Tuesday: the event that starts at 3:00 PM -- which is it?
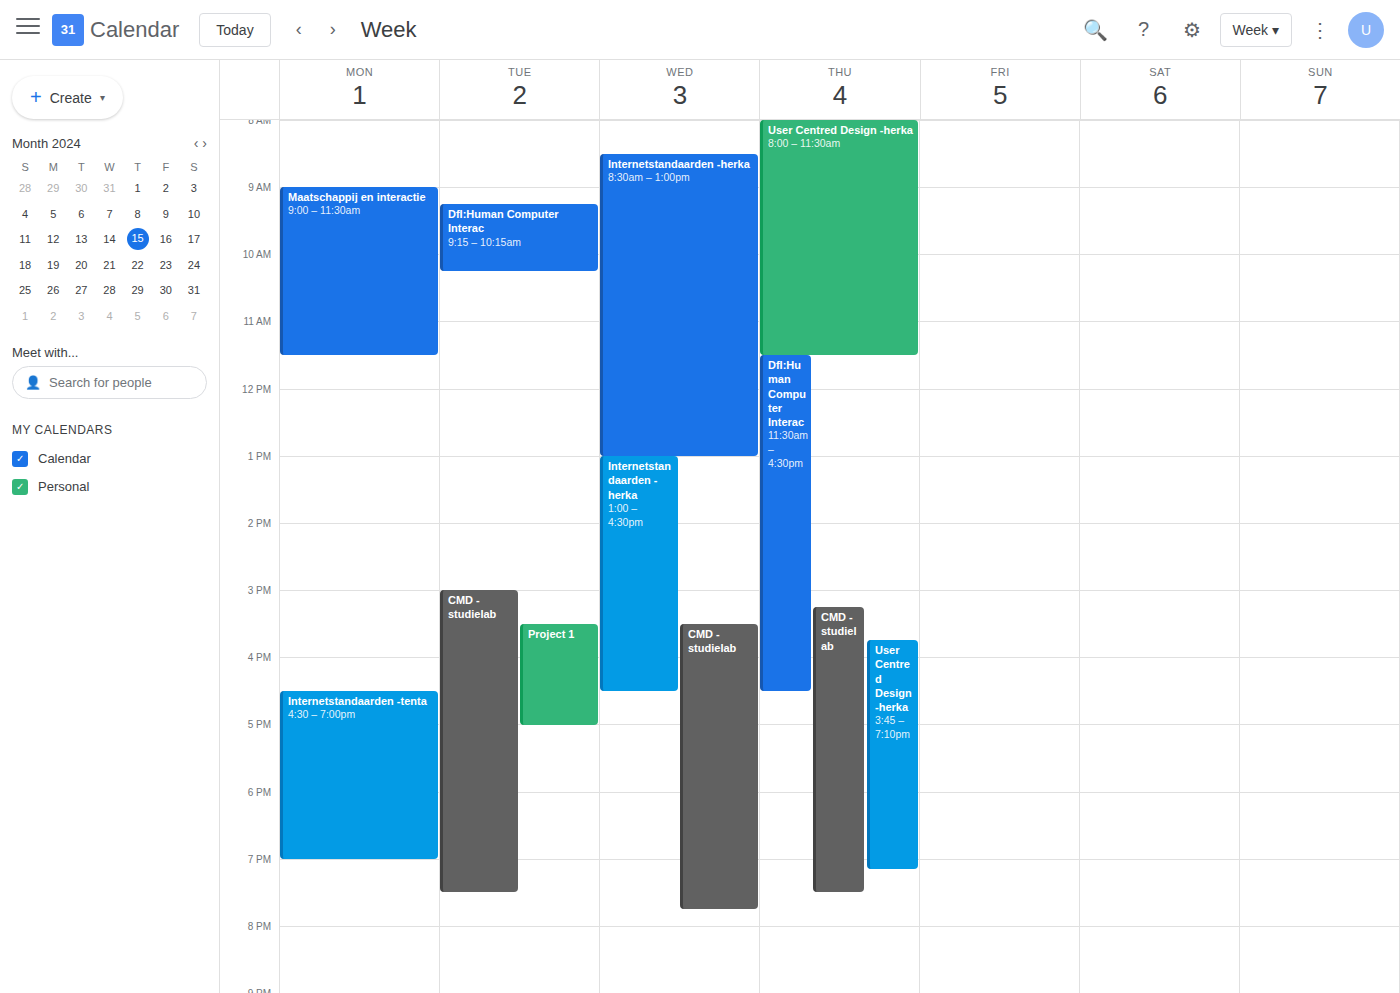
"CMD -studielab"